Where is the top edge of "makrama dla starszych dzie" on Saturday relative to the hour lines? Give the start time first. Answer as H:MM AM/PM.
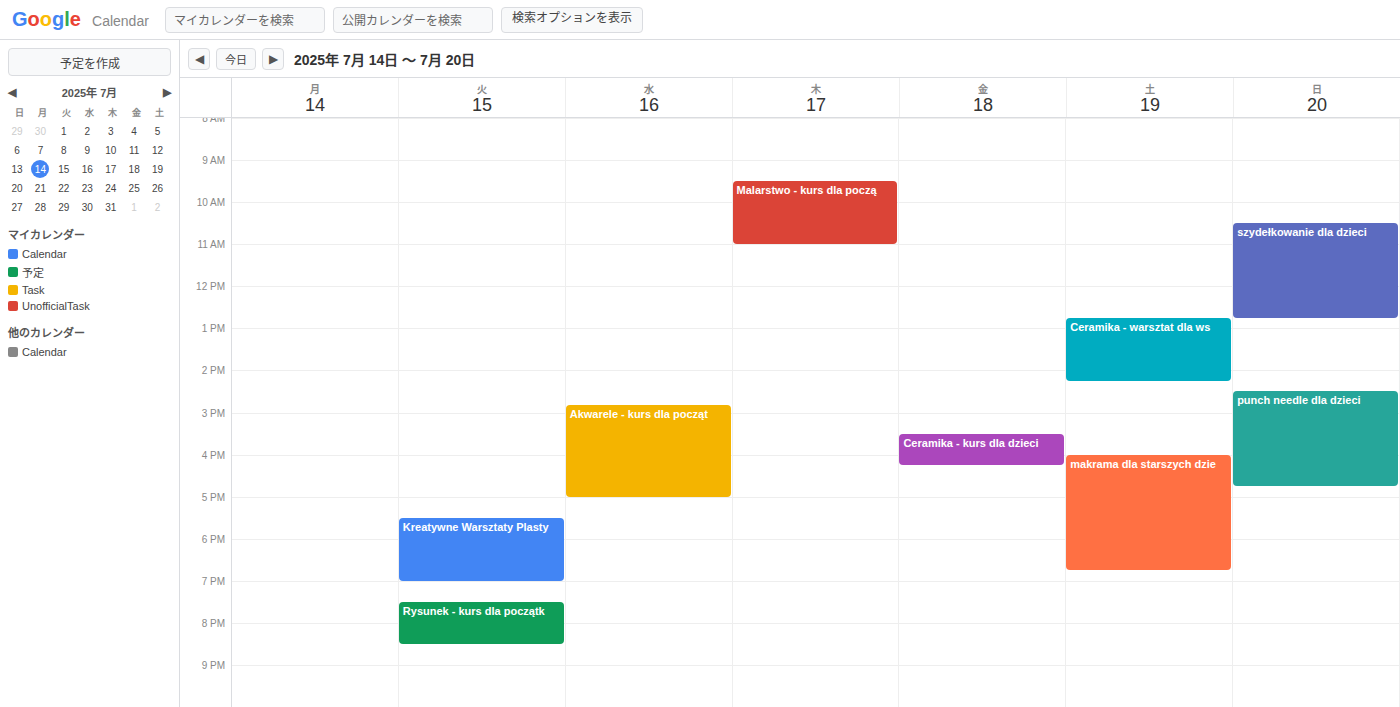
4:00 PM -- exactly on the 4 PM line.